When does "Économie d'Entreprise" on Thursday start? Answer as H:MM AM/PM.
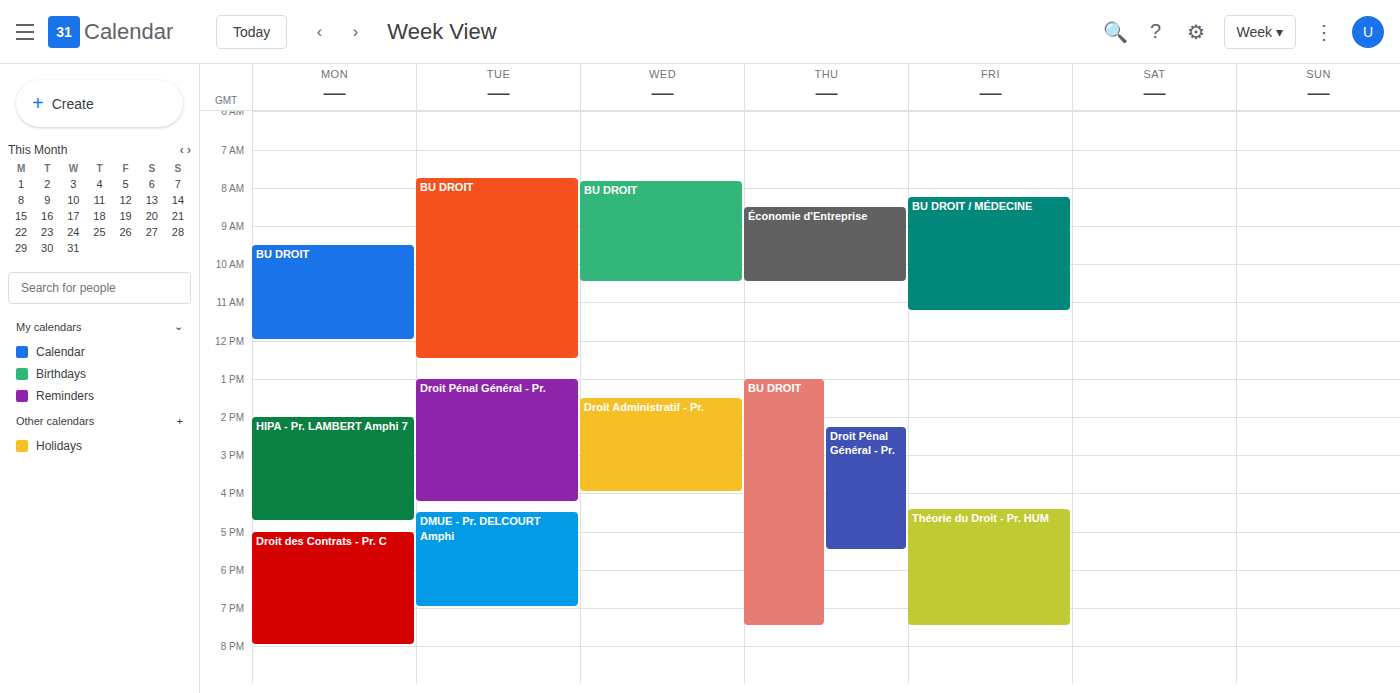
8:30 AM